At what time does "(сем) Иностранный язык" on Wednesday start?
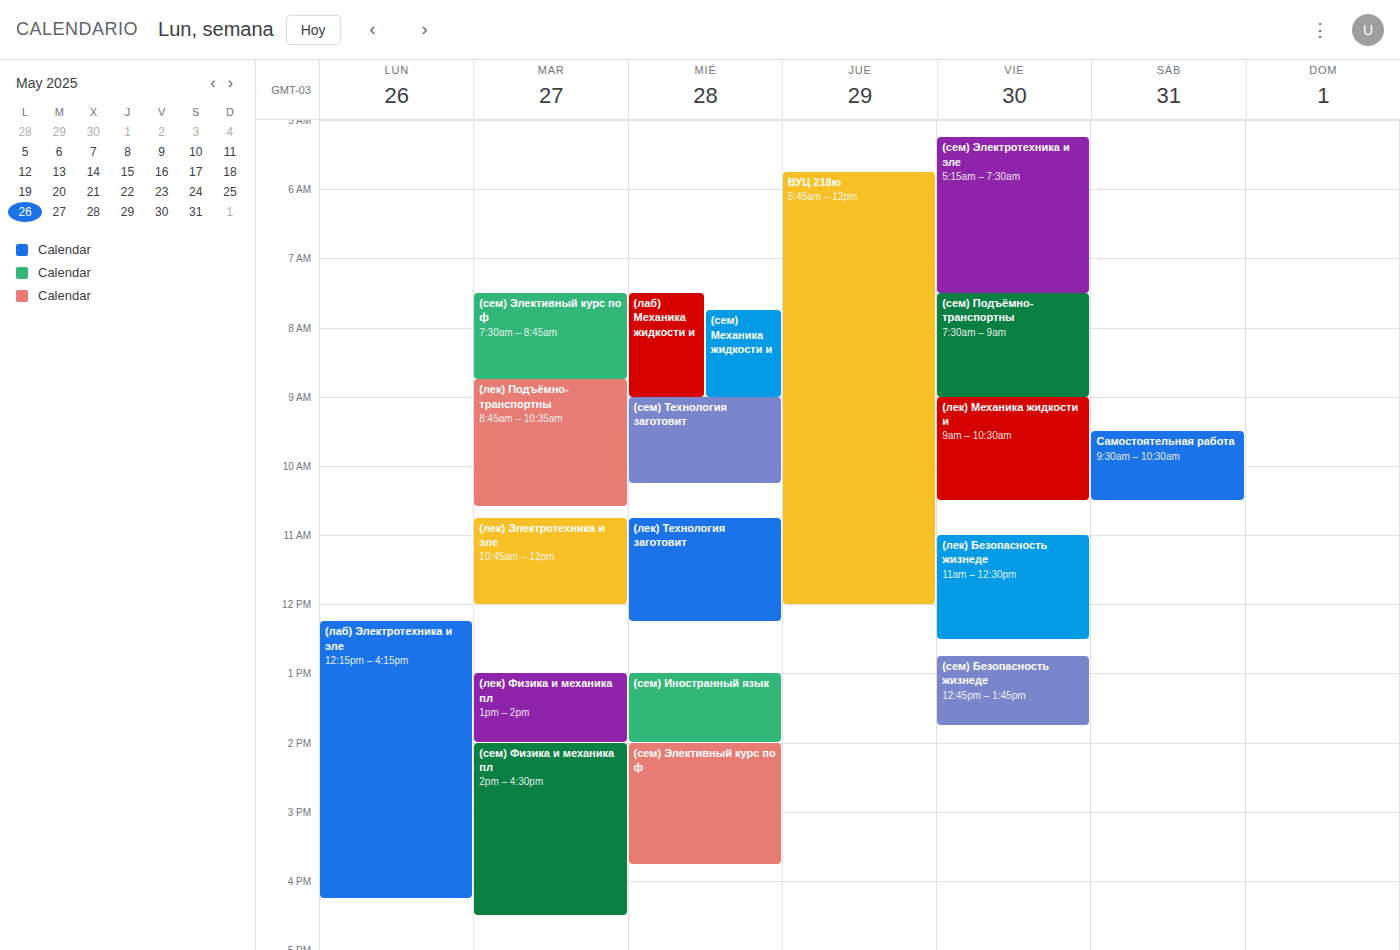
1:00 PM